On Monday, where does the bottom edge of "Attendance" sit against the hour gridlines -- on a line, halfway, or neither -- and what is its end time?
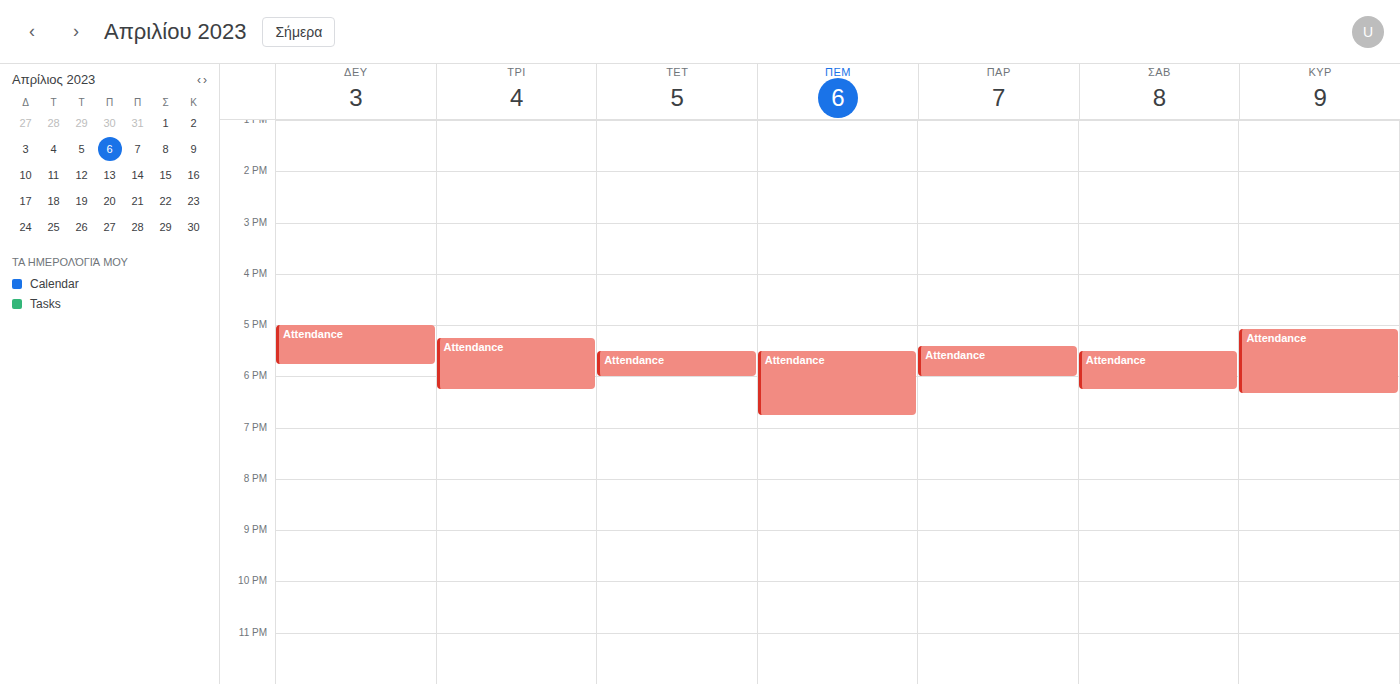
5:45 PM -- neither: three quarters of the way from the 5 PM line to the 6 PM line.